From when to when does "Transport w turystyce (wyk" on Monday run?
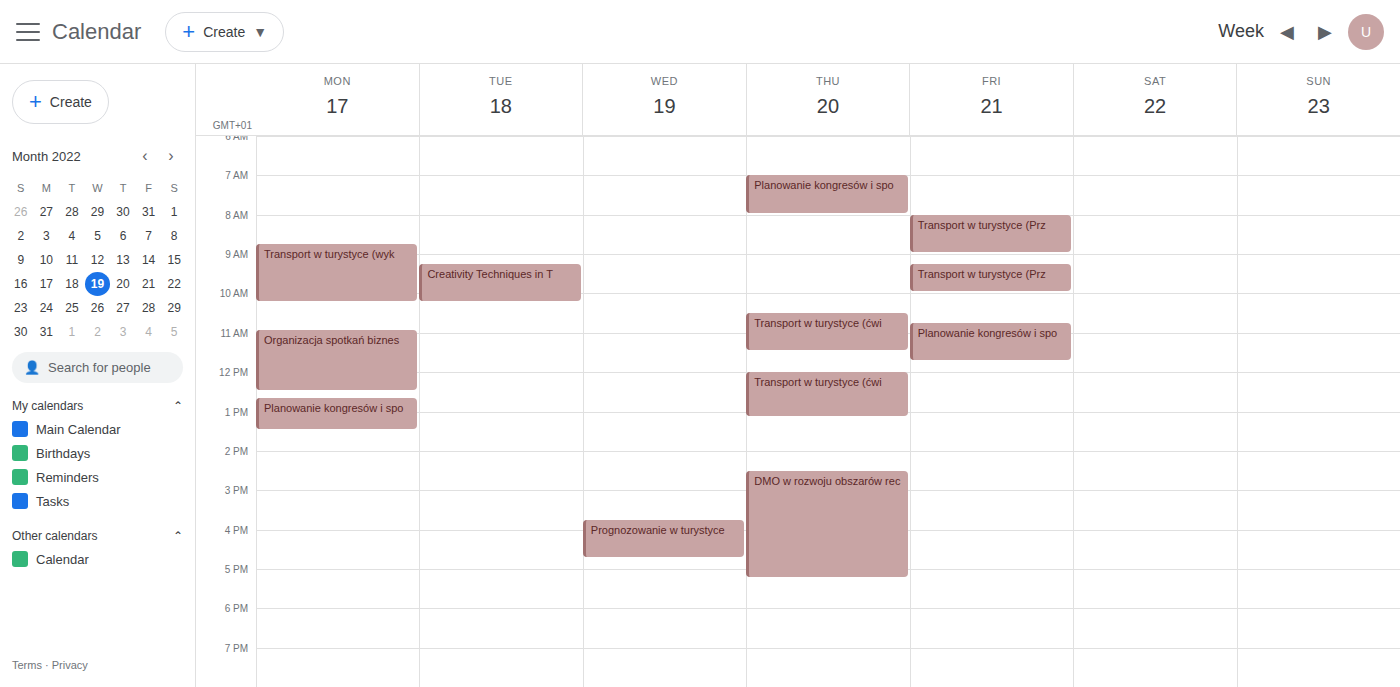
8:45 AM to 10:15 AM